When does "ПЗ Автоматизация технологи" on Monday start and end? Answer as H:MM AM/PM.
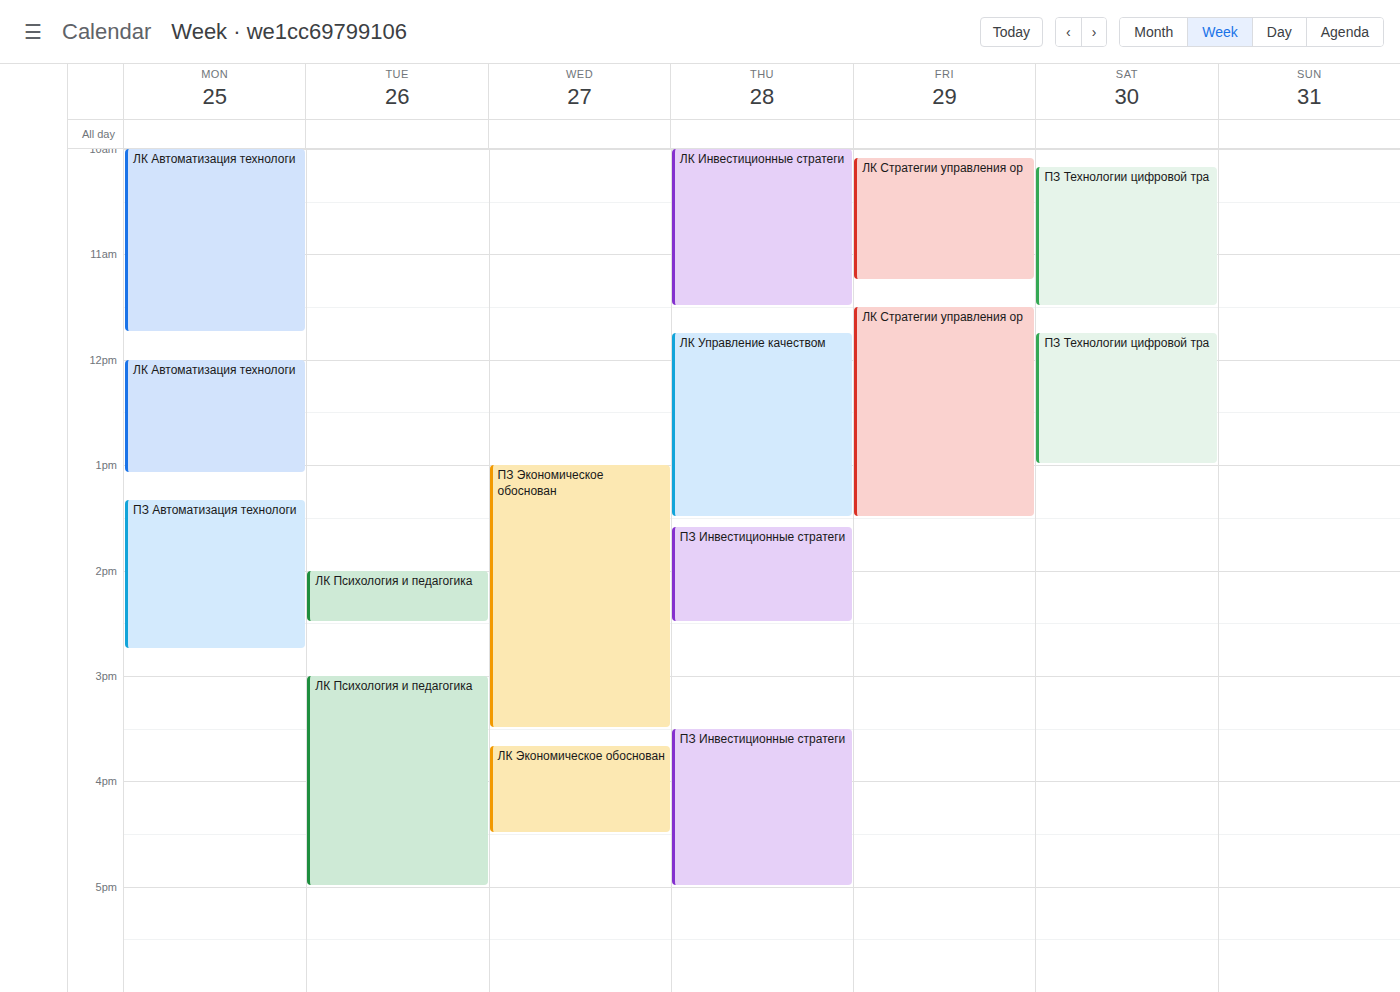
1:20 PM to 2:45 PM